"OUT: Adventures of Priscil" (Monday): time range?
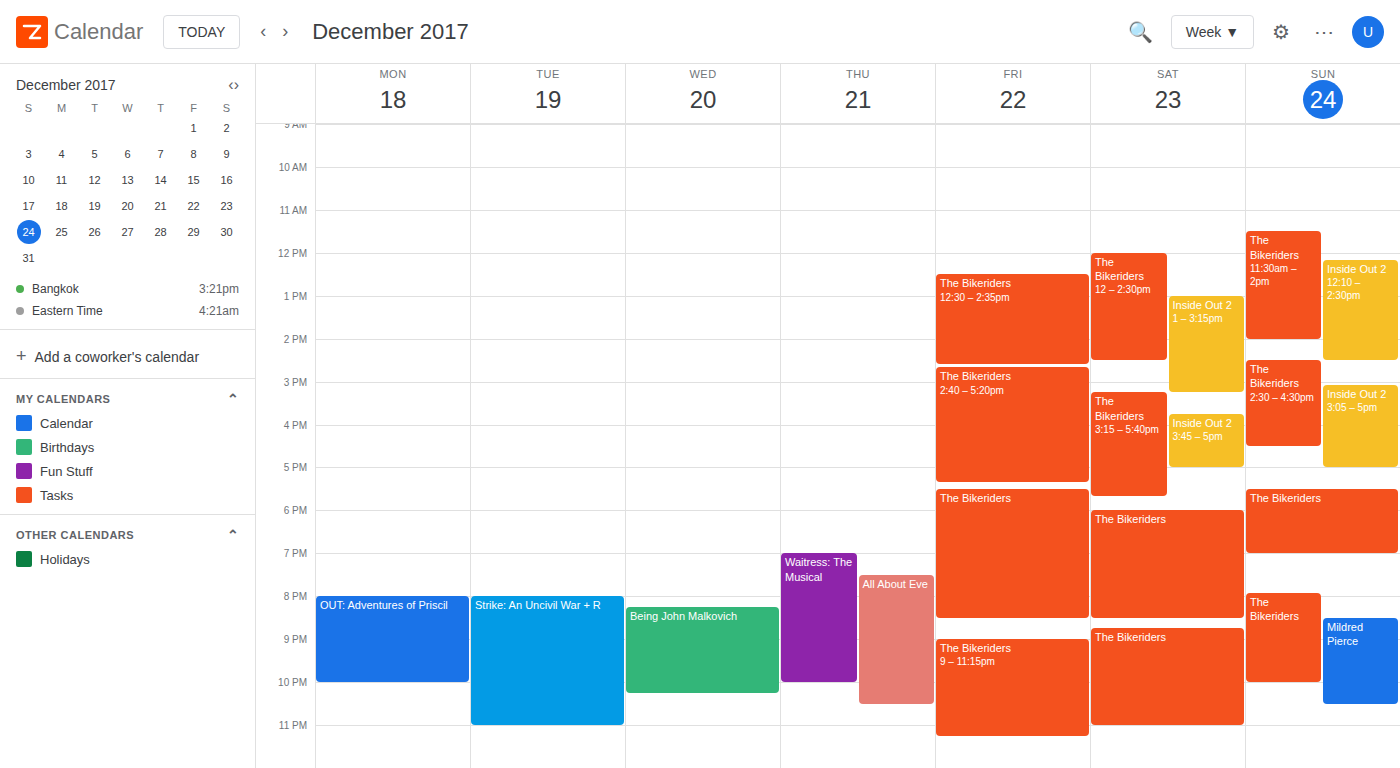
8:00 PM to 10:00 PM